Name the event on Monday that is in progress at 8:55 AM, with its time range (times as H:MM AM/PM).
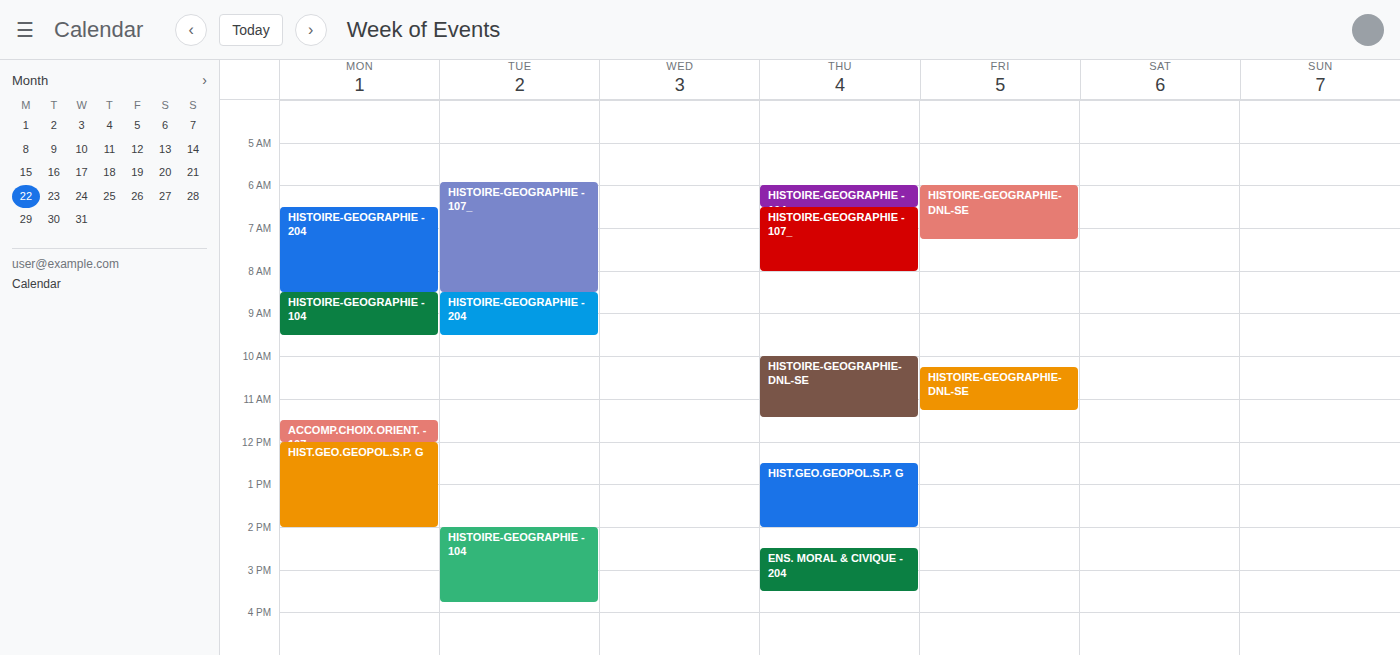
"HISTOIRE-GEOGRAPHIE - 104", 8:30 AM to 9:30 AM